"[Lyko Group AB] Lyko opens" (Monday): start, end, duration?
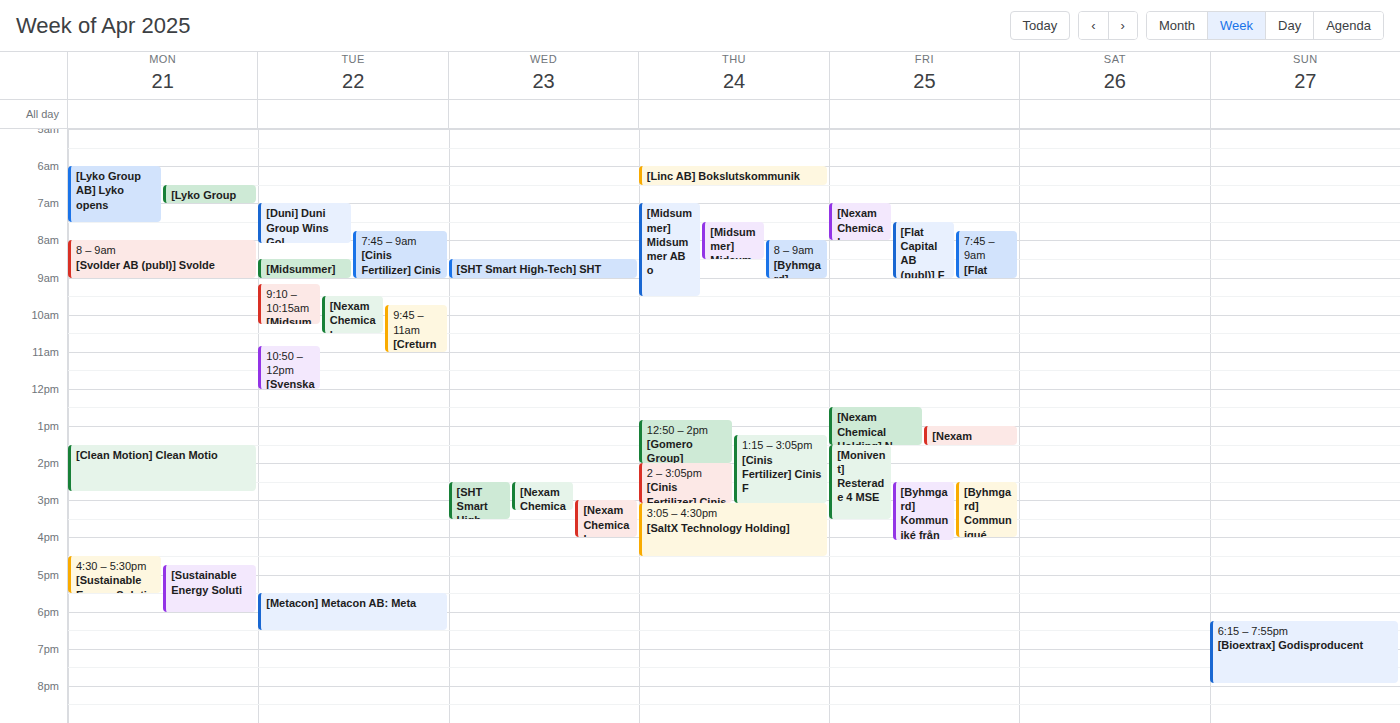
06:00 to 07:30, 1 hour 30 minutes